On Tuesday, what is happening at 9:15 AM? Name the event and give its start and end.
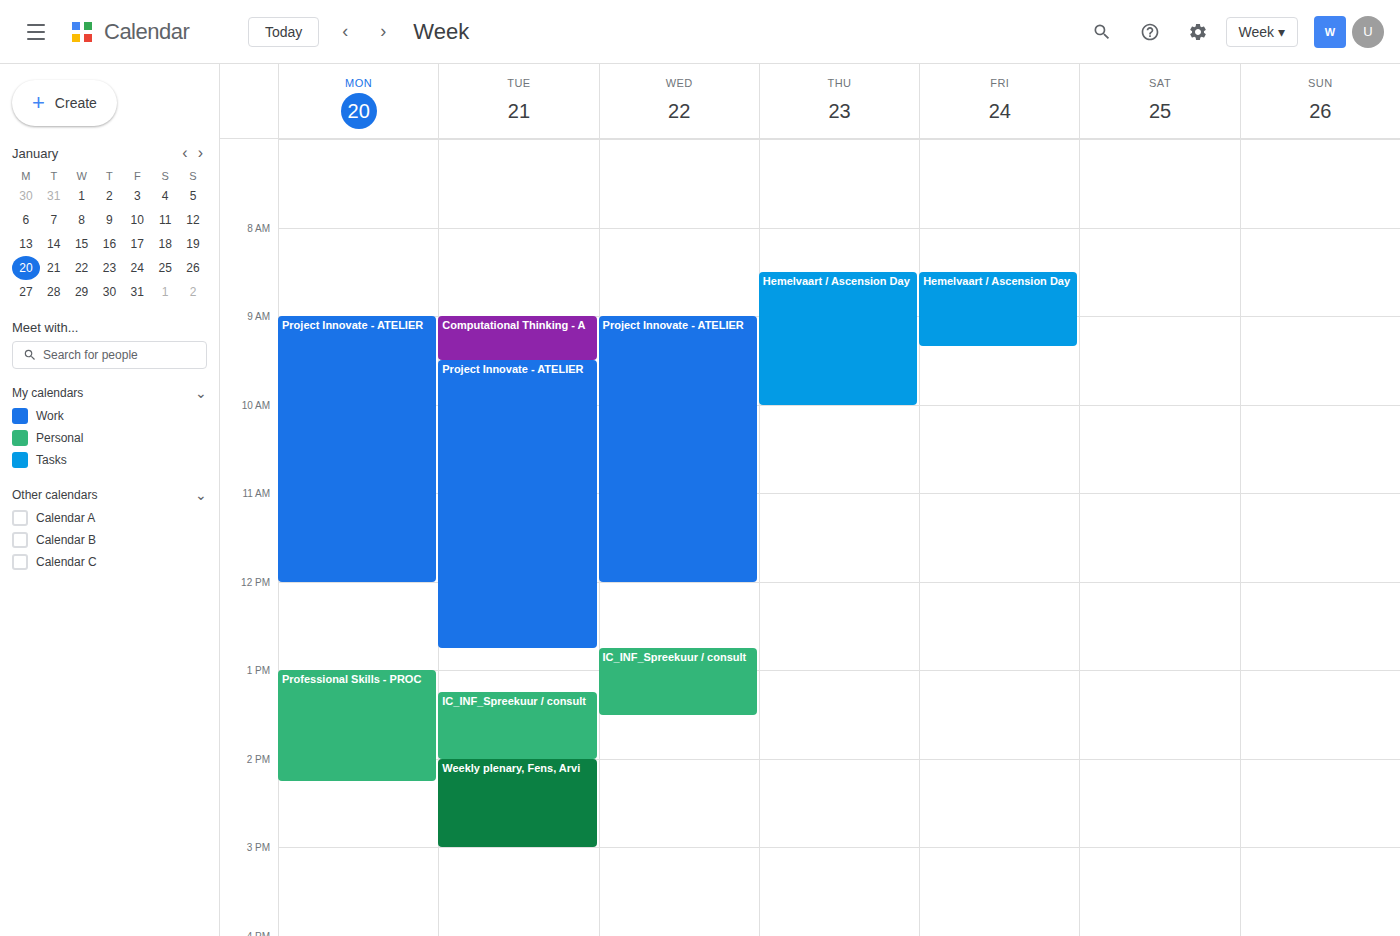
"Computational Thinking - A", 9:00 AM to 9:30 AM